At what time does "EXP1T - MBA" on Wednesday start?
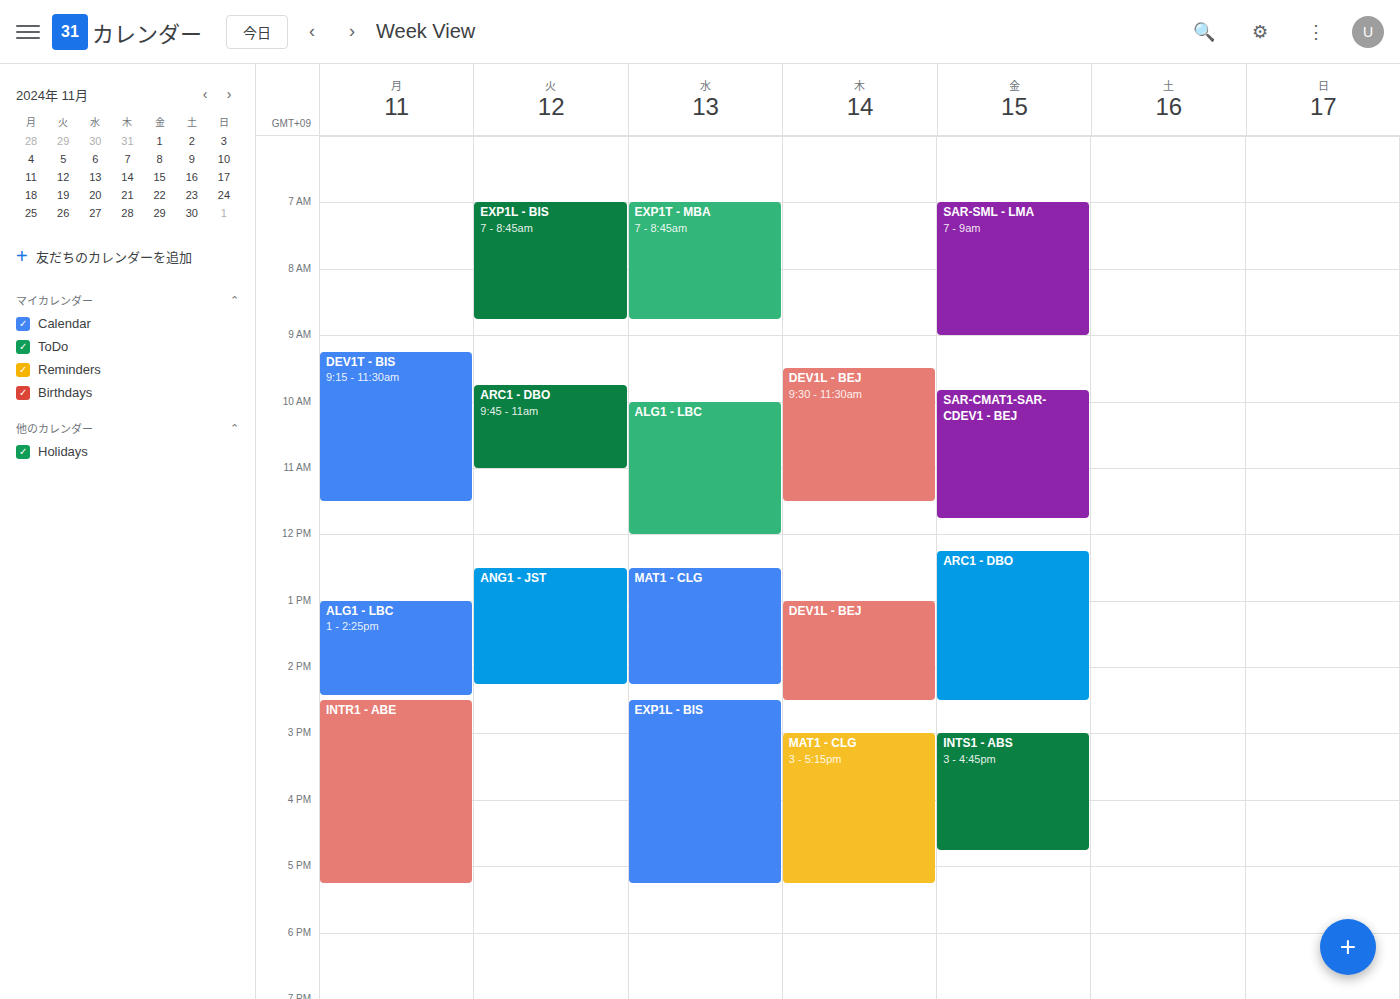
7:00 AM